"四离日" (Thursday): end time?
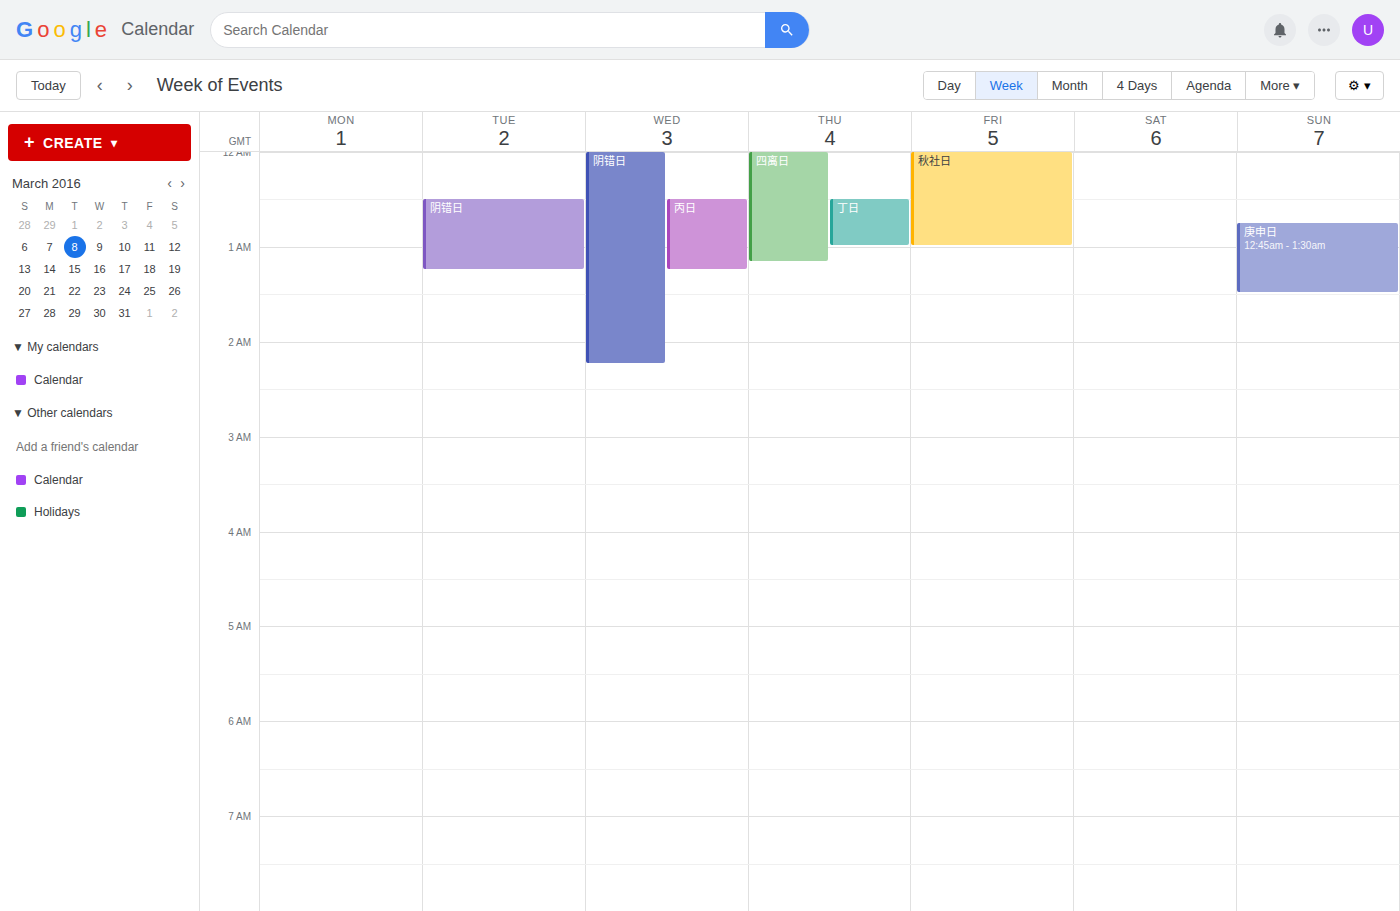
1:10 AM